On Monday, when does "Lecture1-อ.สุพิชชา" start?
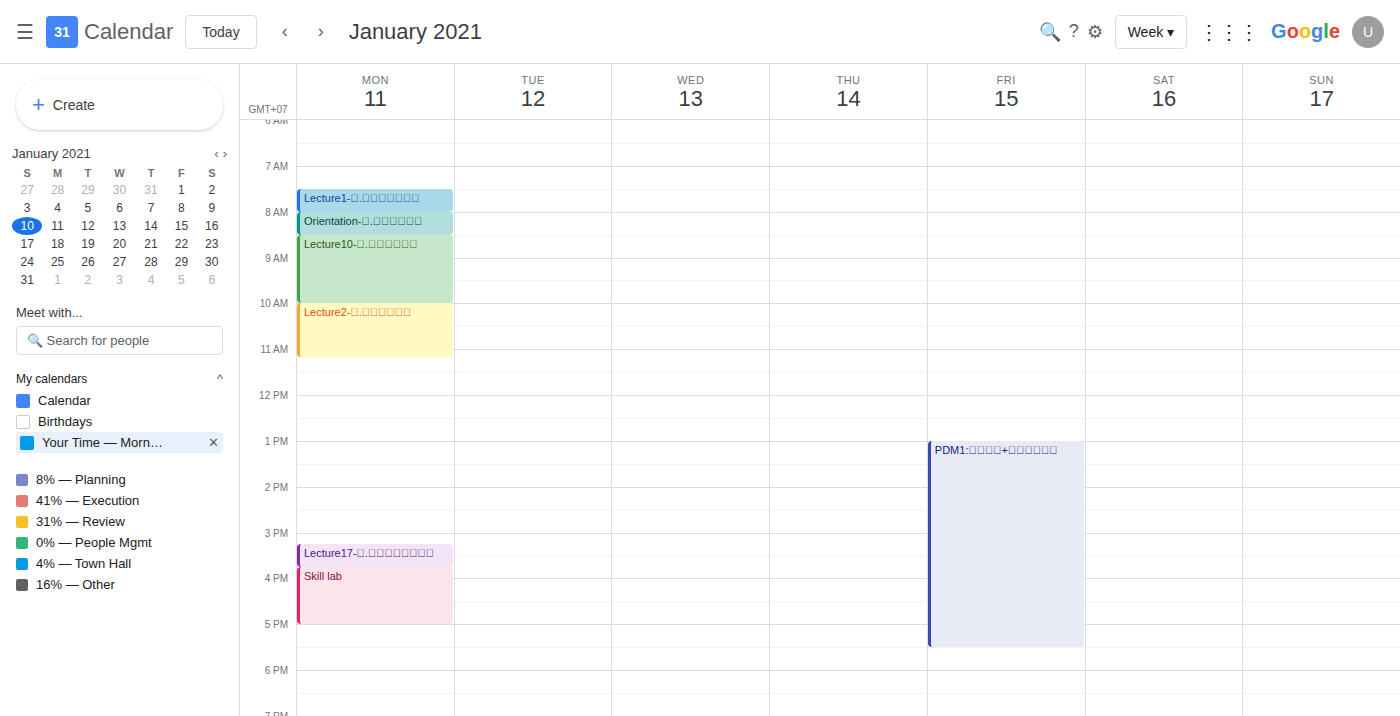
7:30 AM